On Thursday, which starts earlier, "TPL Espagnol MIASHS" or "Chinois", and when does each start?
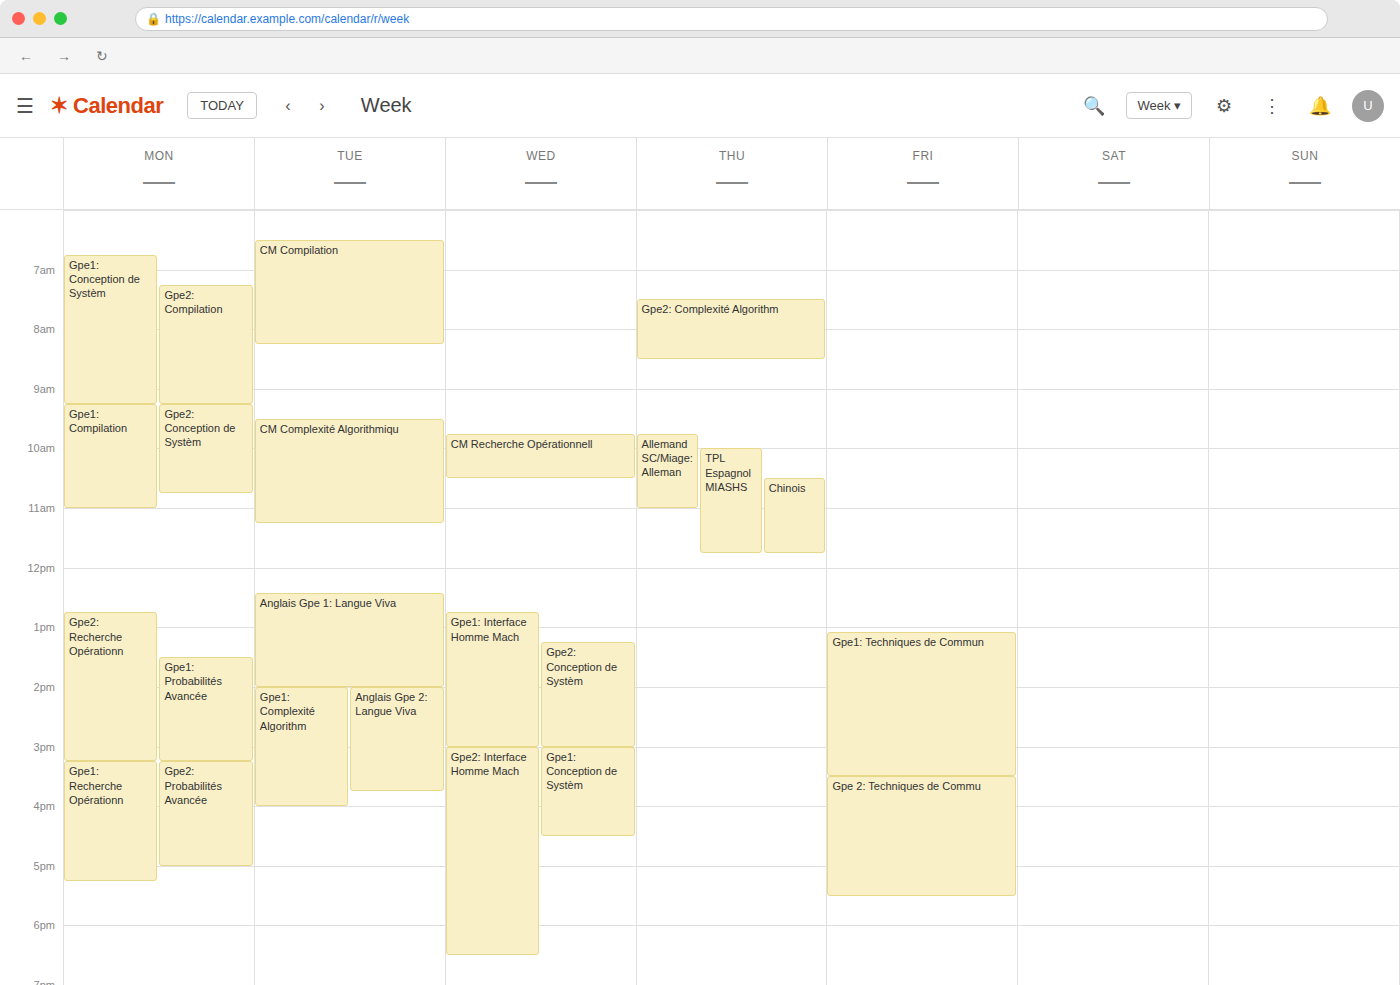
"TPL Espagnol MIASHS" 10:00 AM; "Chinois" 10:30 AM.